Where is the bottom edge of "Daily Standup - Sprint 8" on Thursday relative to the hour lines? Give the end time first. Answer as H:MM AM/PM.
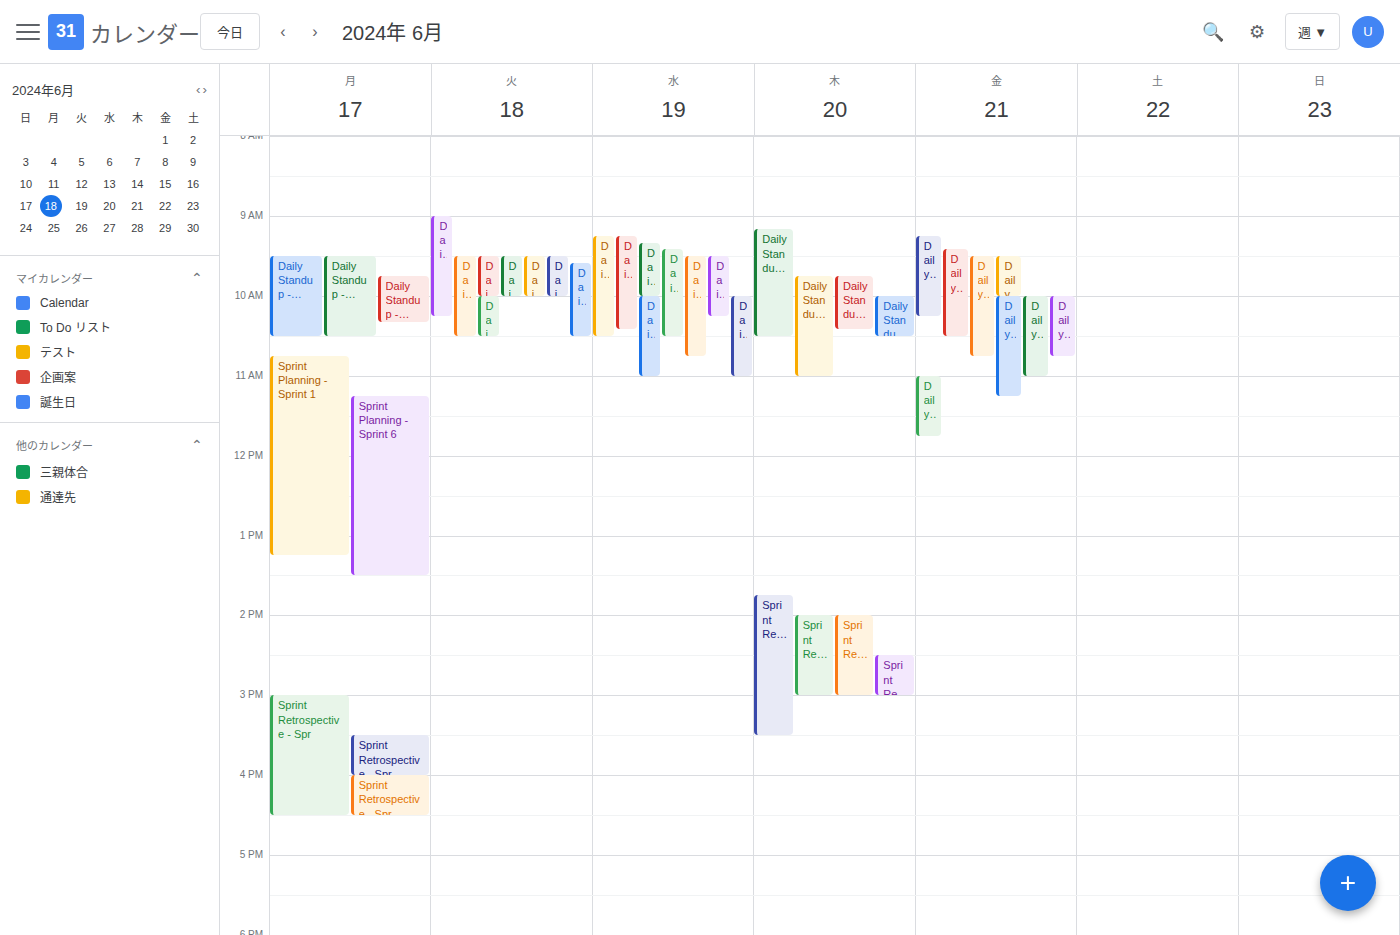
11:00 AM -- exactly on the 11 AM line.